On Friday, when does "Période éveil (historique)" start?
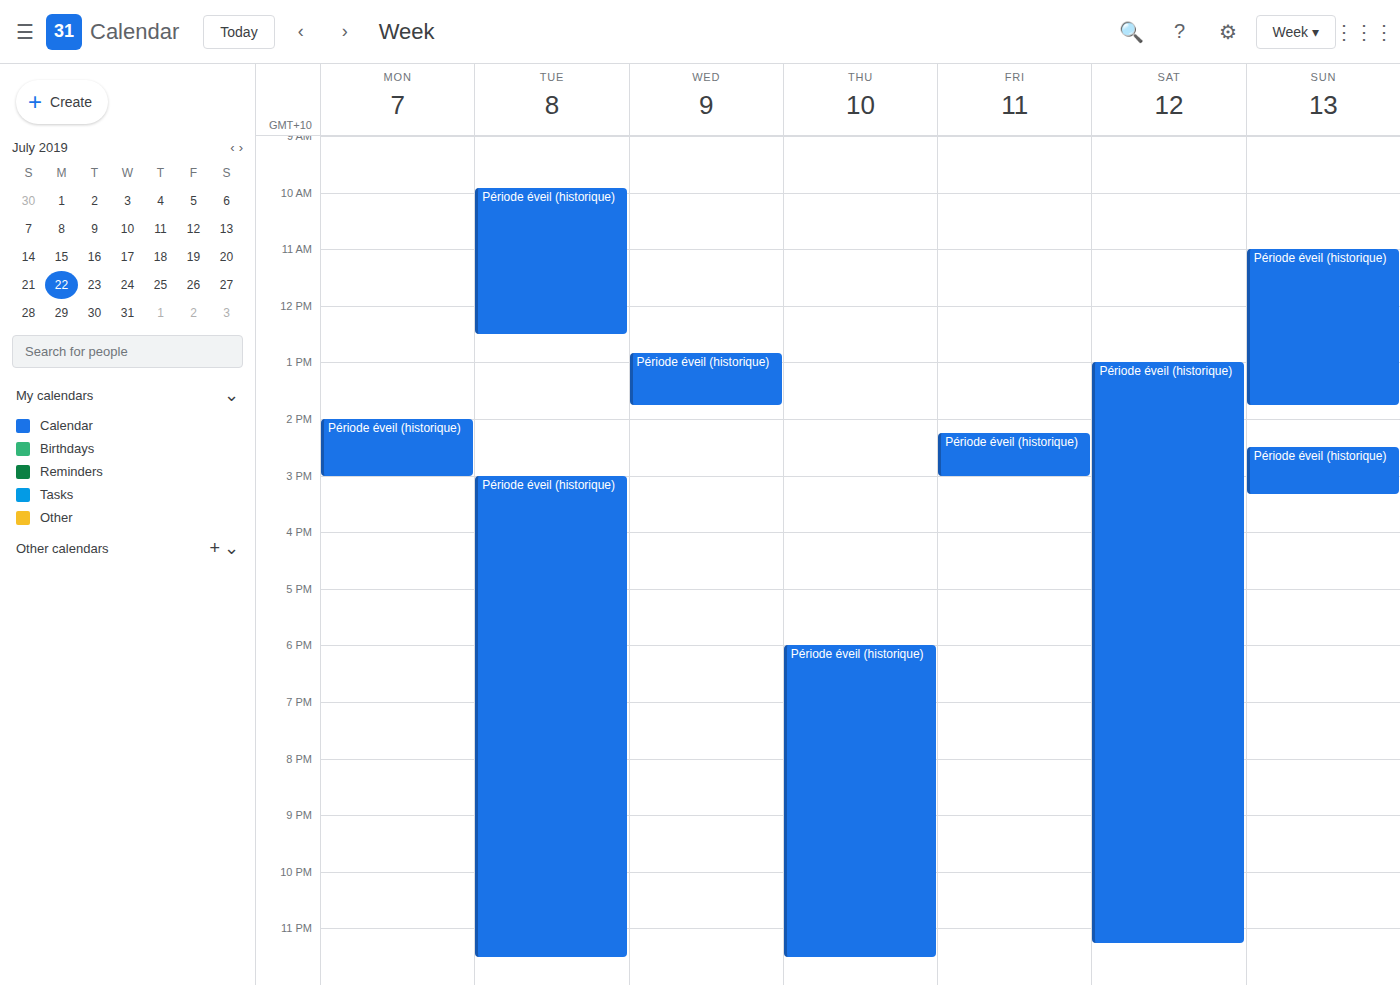
14:15